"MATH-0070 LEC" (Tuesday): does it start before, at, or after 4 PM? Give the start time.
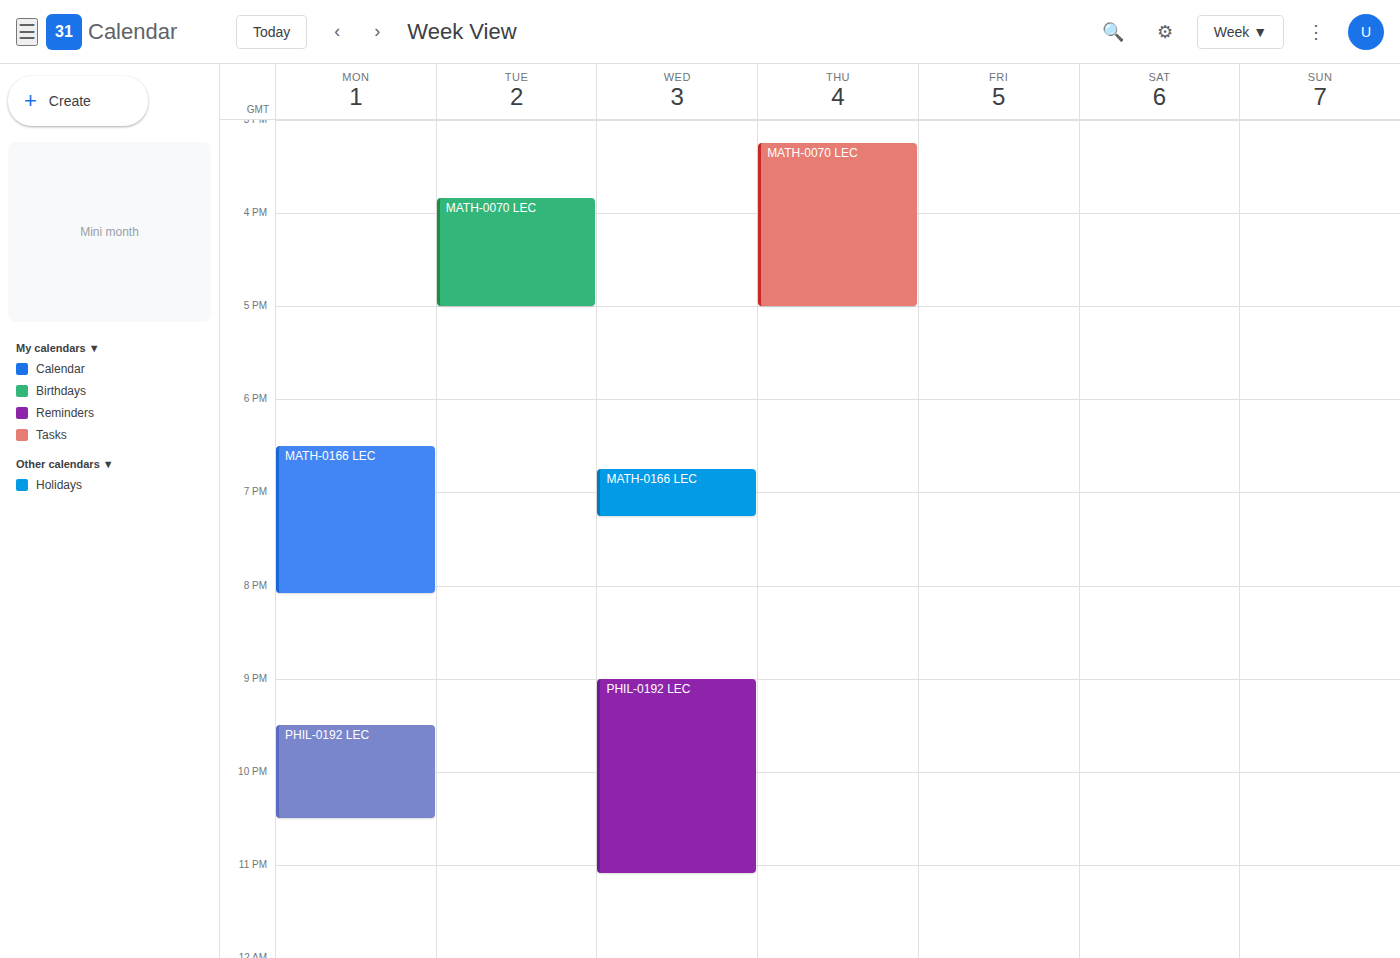
3:50 PM -- before 4 PM, 10 minutes above the 4 PM line.